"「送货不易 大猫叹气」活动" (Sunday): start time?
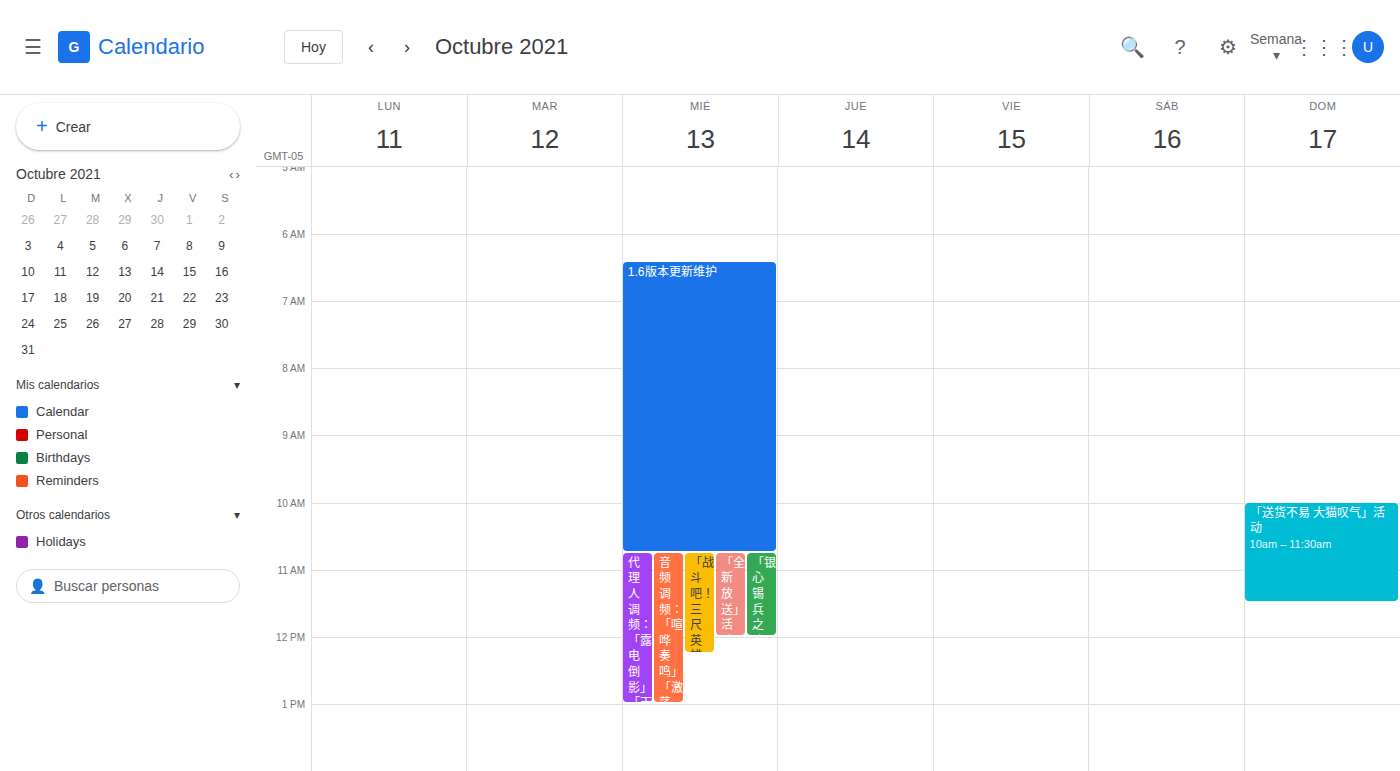
10:00